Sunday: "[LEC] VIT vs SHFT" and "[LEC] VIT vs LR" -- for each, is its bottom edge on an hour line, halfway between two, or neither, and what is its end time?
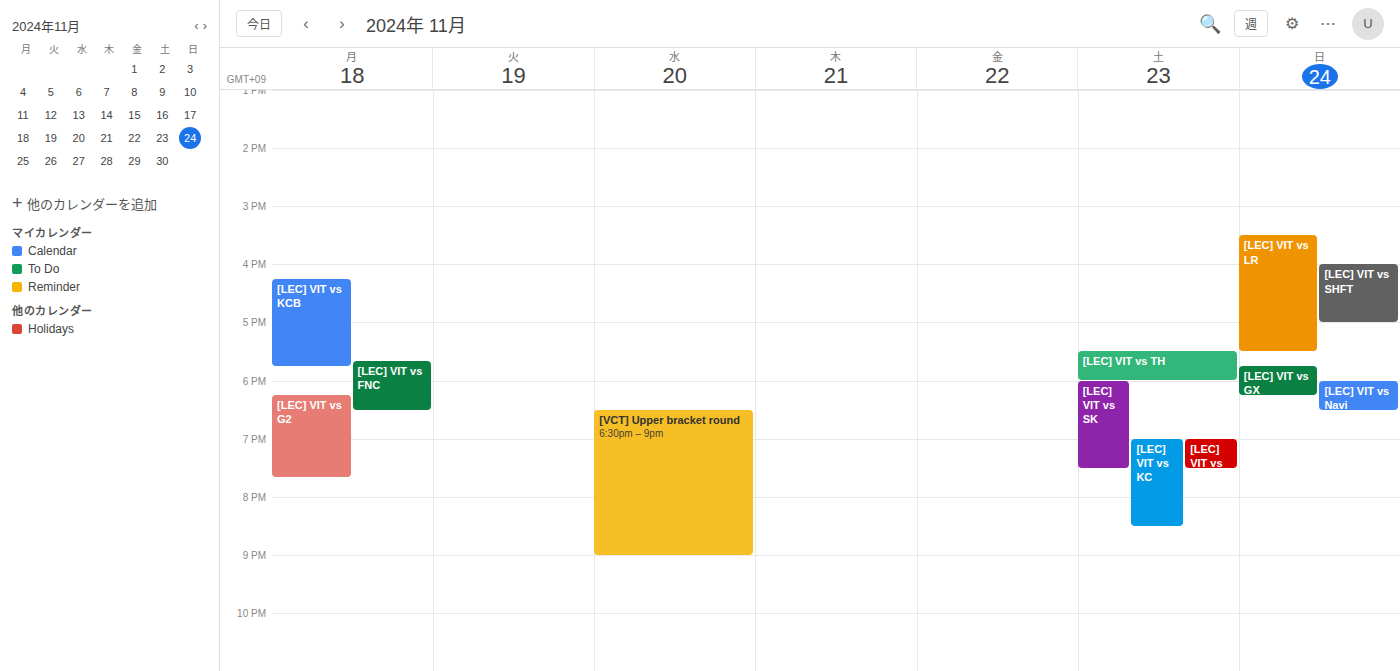
"[LEC] VIT vs SHFT": 5:00 PM, exactly on the 5 PM line. "[LEC] VIT vs LR": 5:30 PM, halfway between the 5 PM and 6 PM lines.